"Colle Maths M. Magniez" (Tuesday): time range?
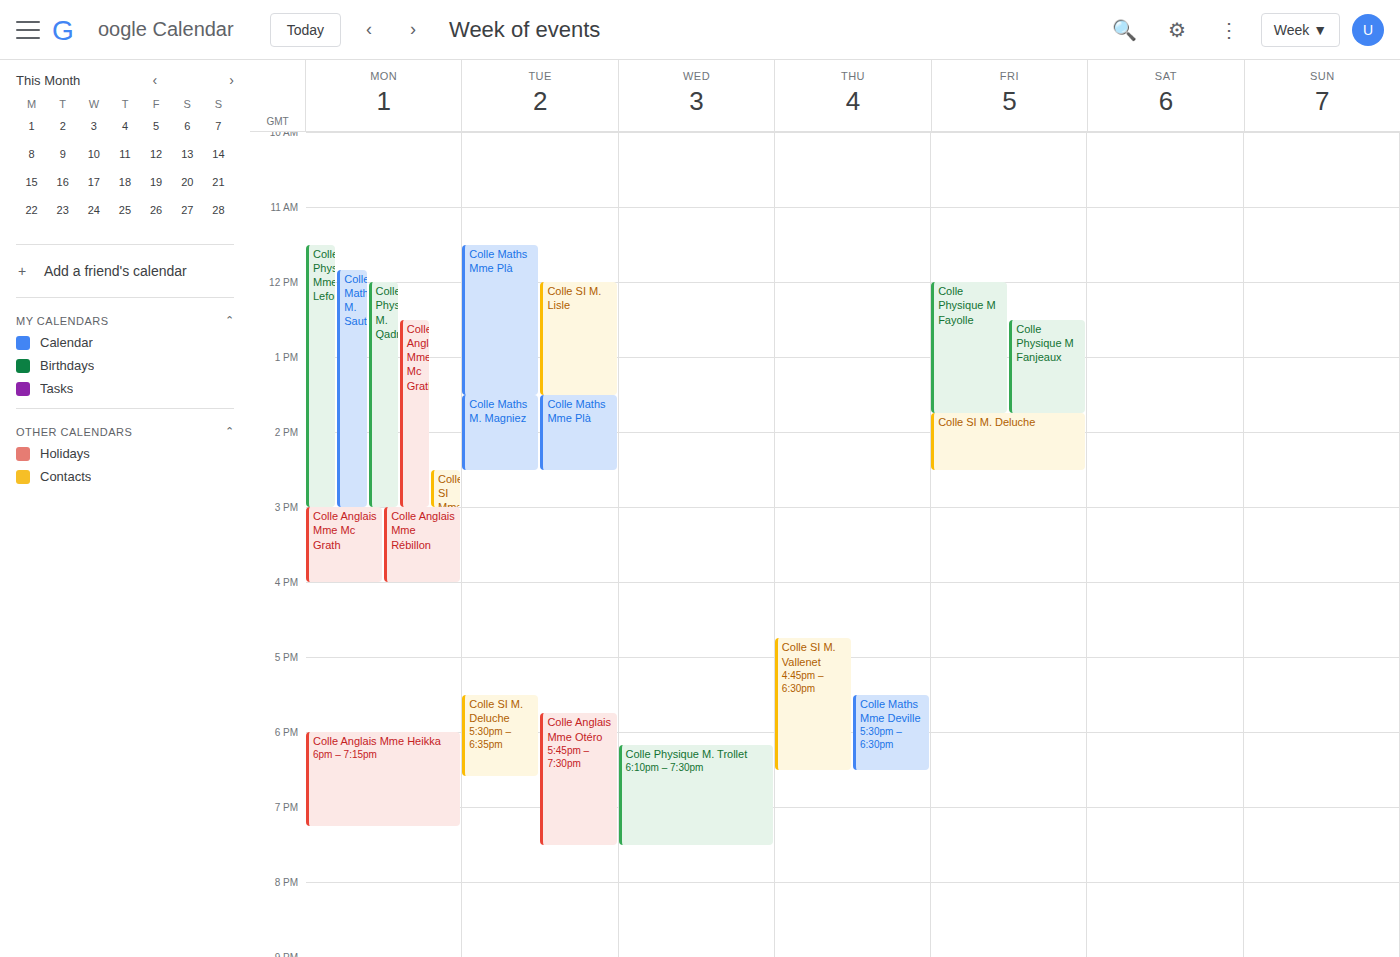
1:30 PM to 2:30 PM